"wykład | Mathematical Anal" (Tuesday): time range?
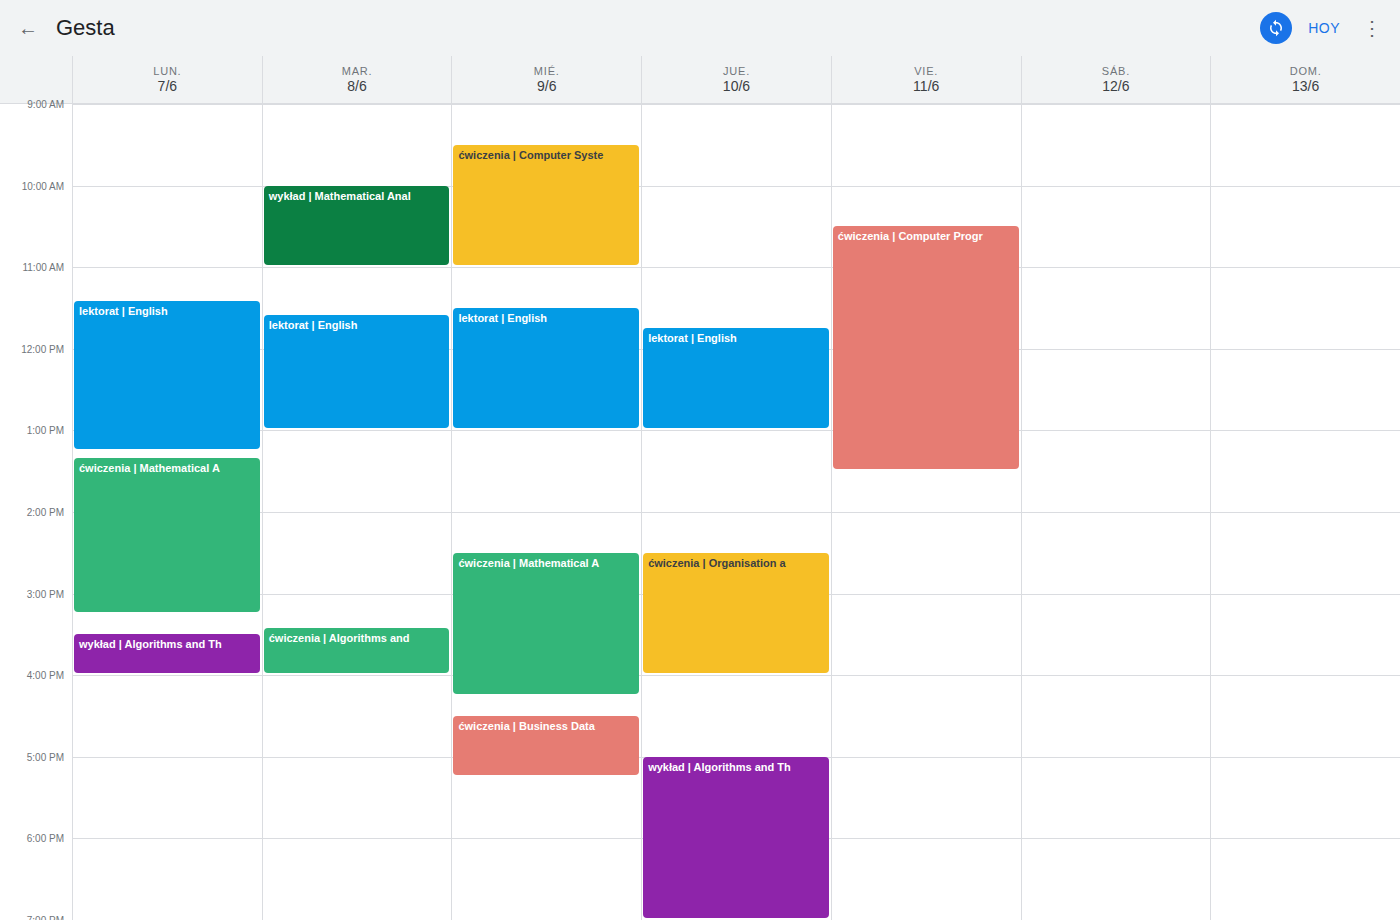
10:00 AM to 11:00 AM